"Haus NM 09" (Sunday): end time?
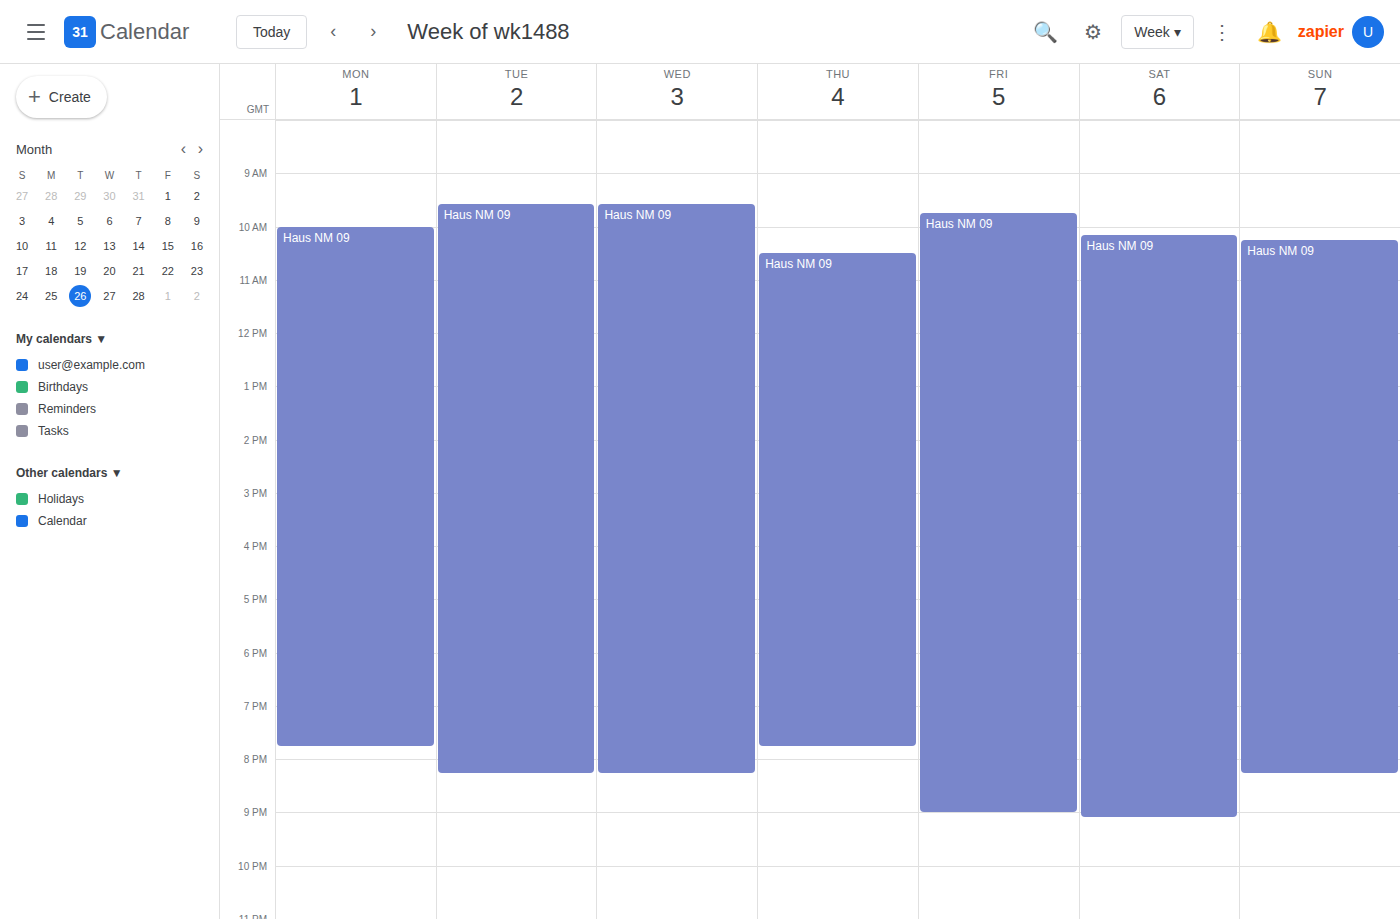
8:15 PM